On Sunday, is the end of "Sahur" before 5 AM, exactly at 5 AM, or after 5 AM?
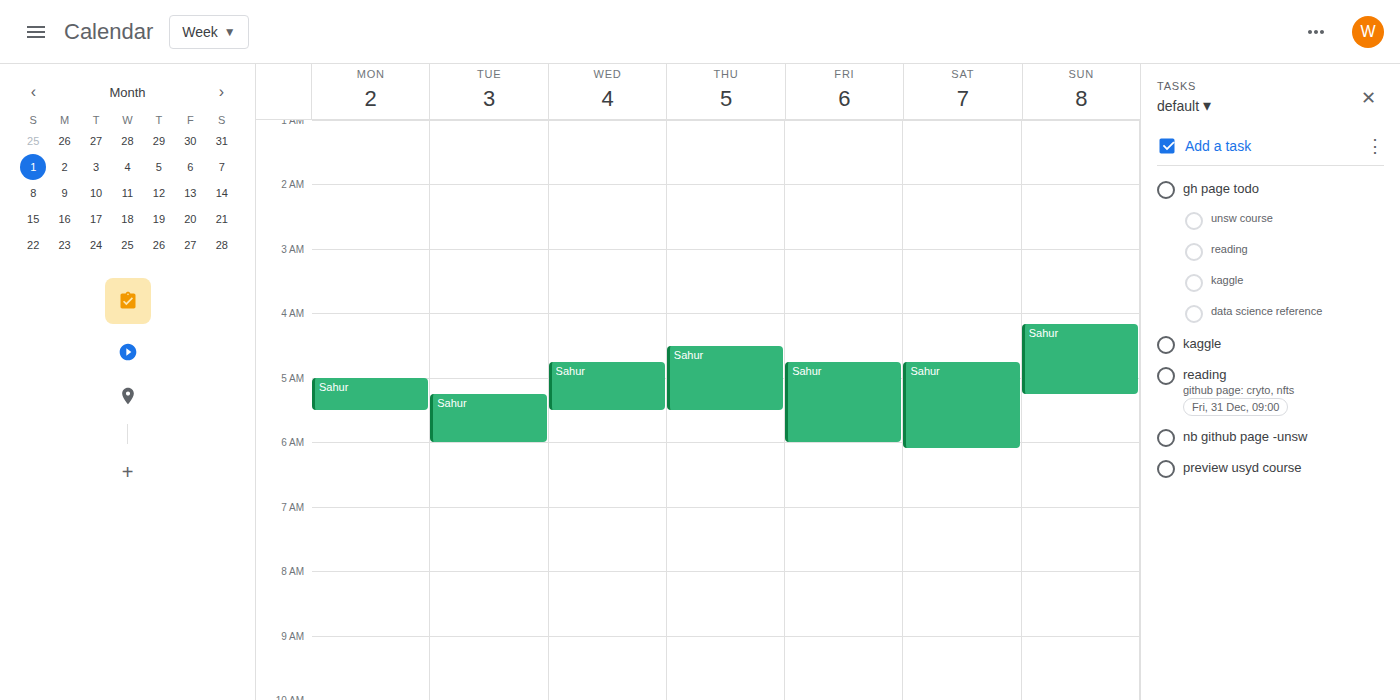
5:15 AM -- after 5 AM, 15 minutes below the 5 AM line.